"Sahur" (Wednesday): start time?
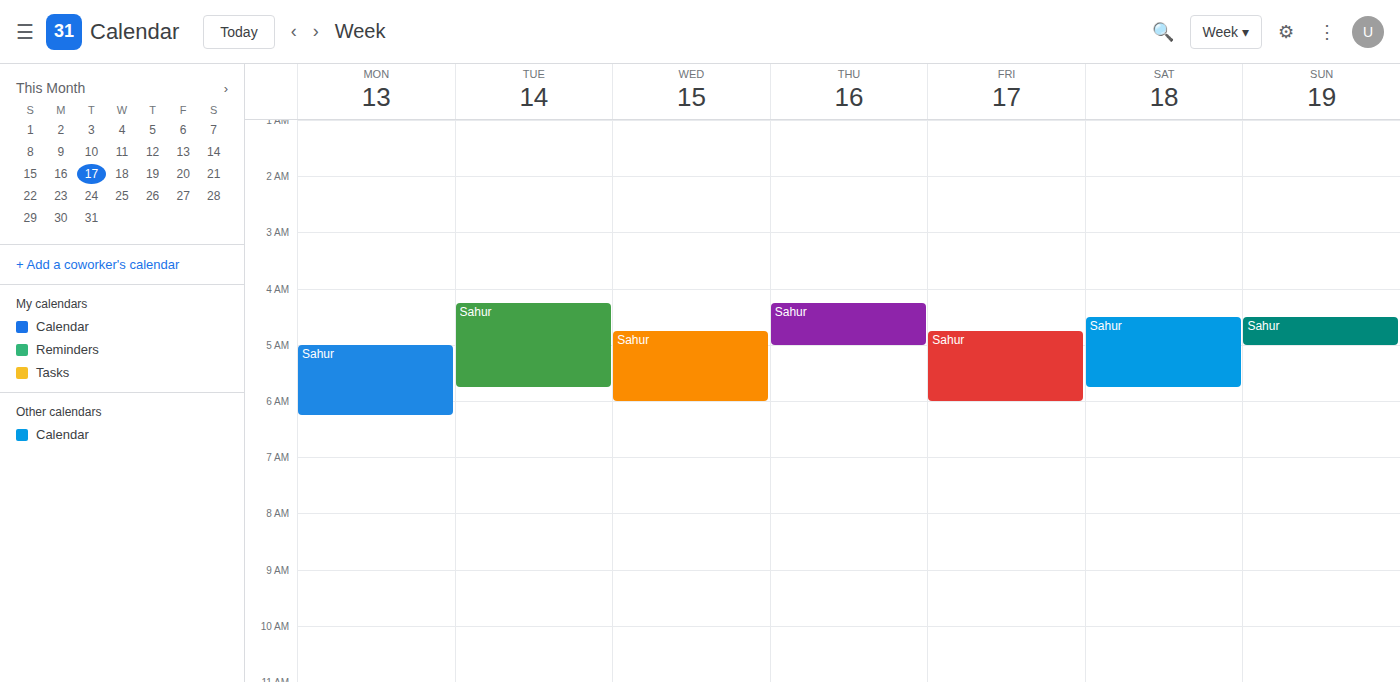
4:45 AM